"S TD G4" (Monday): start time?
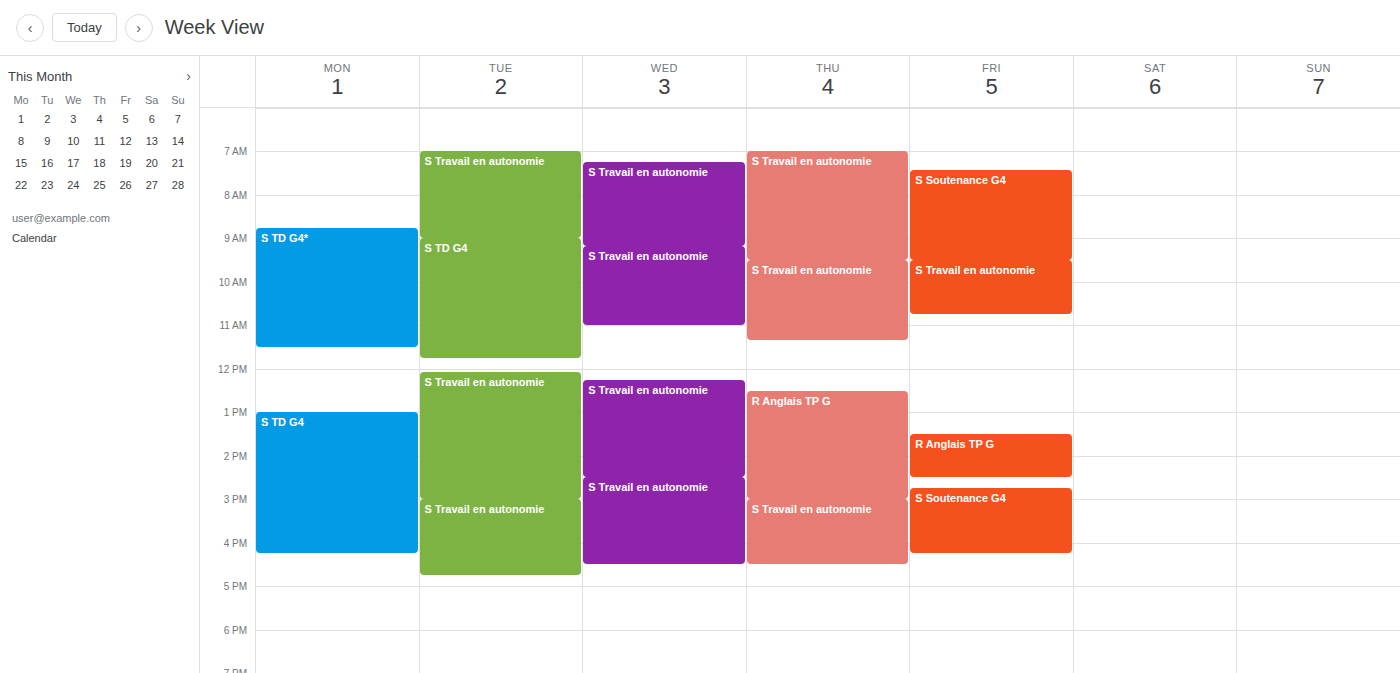
13:00